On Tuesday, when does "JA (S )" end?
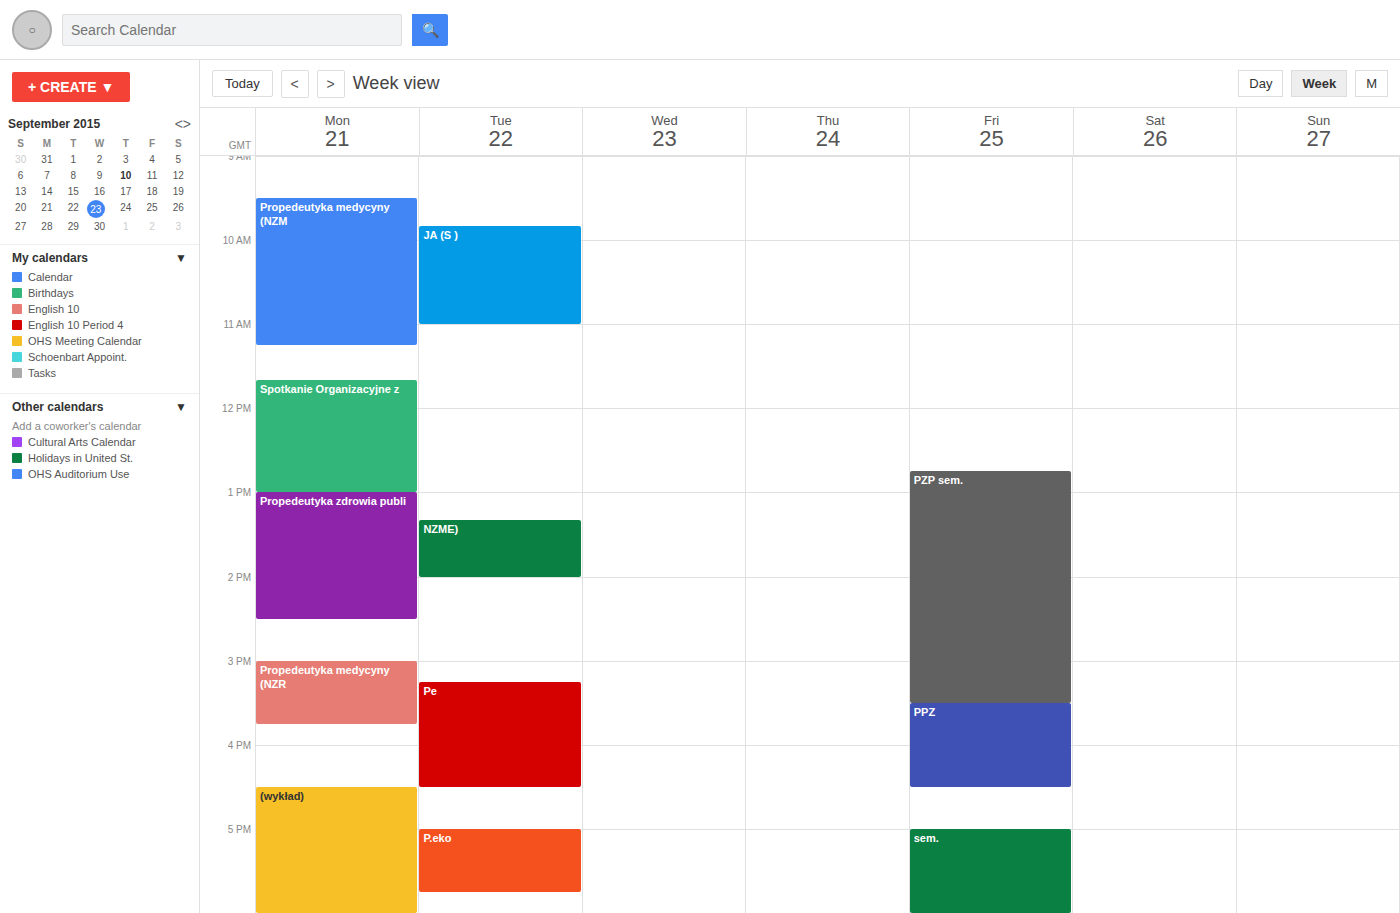
11:00 AM